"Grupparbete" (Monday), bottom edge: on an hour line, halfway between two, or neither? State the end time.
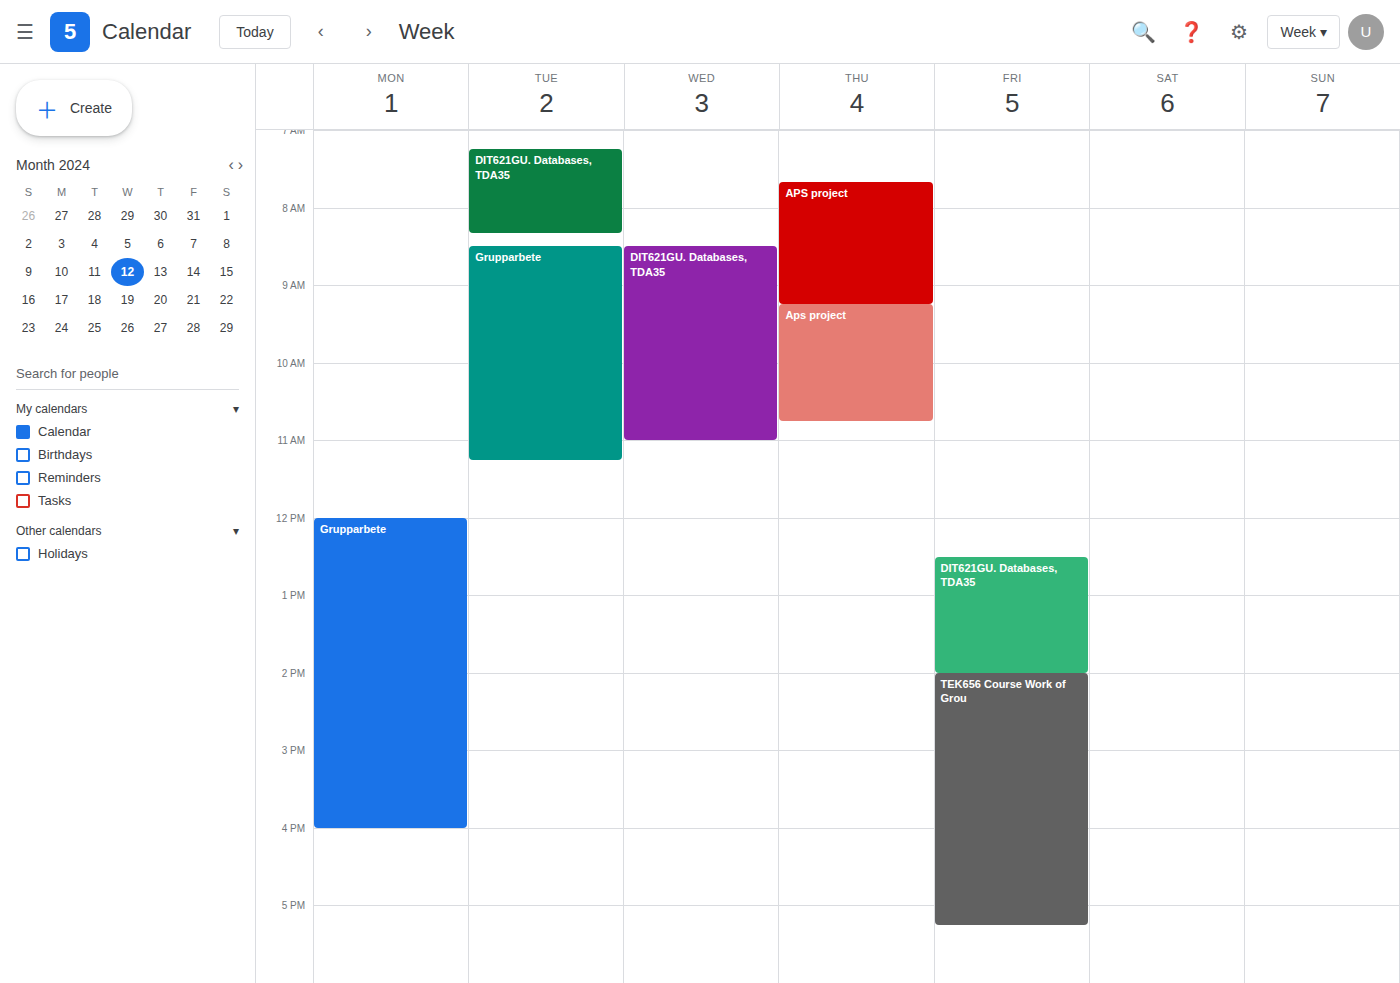
4:00 PM -- exactly on the 4 PM line.